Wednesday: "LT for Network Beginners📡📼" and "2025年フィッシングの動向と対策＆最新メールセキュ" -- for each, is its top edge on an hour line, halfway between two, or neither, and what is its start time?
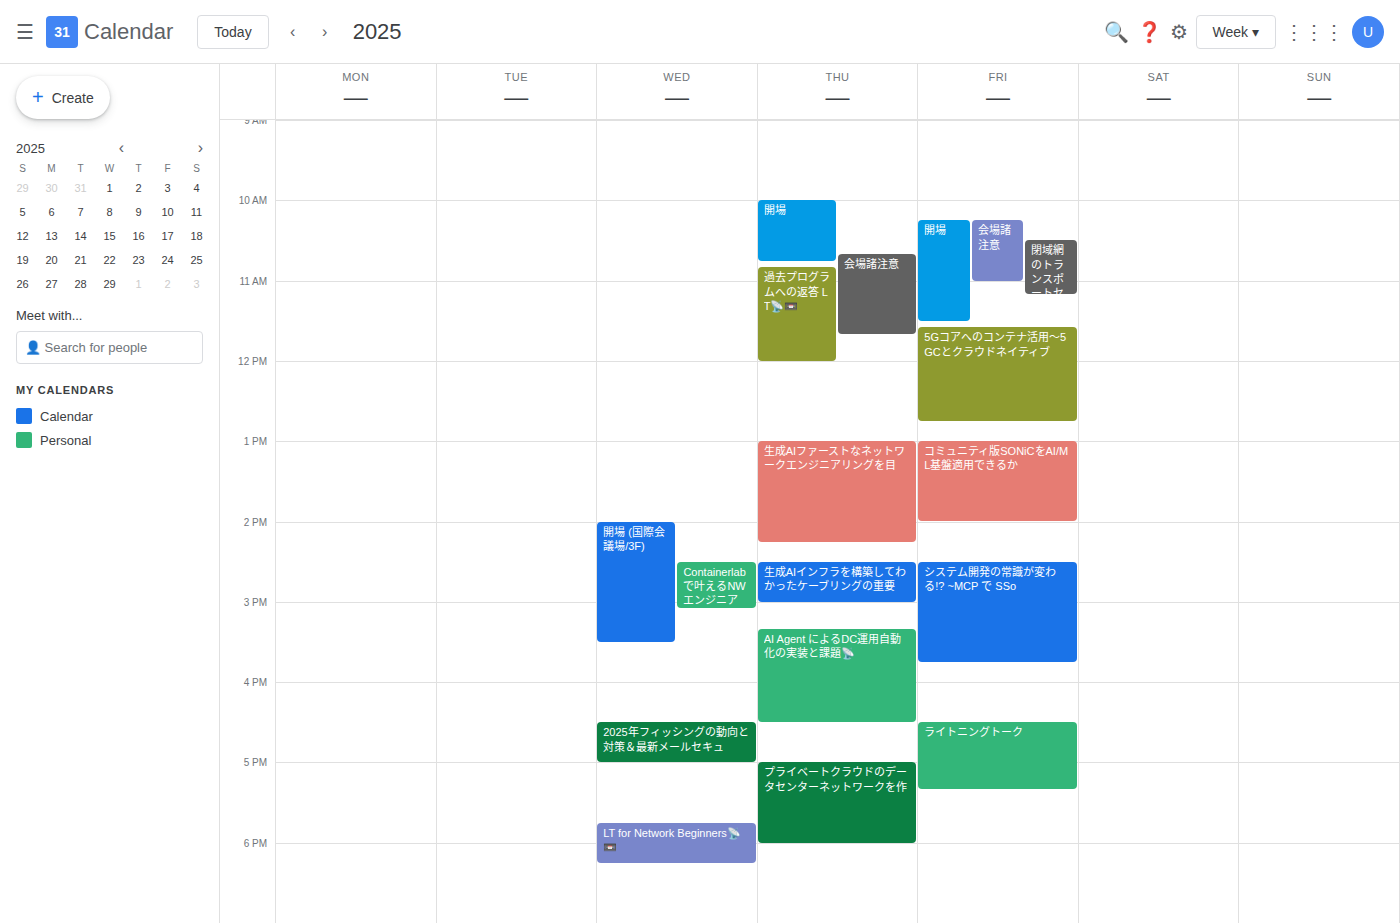
"LT for Network Beginners📡📼": 5:45 PM, neither: three quarters of the way from the 5 PM line to the 6 PM line. "2025年フィッシングの動向と対策＆最新メールセキュ": 4:30 PM, halfway between the 4 PM and 5 PM lines.